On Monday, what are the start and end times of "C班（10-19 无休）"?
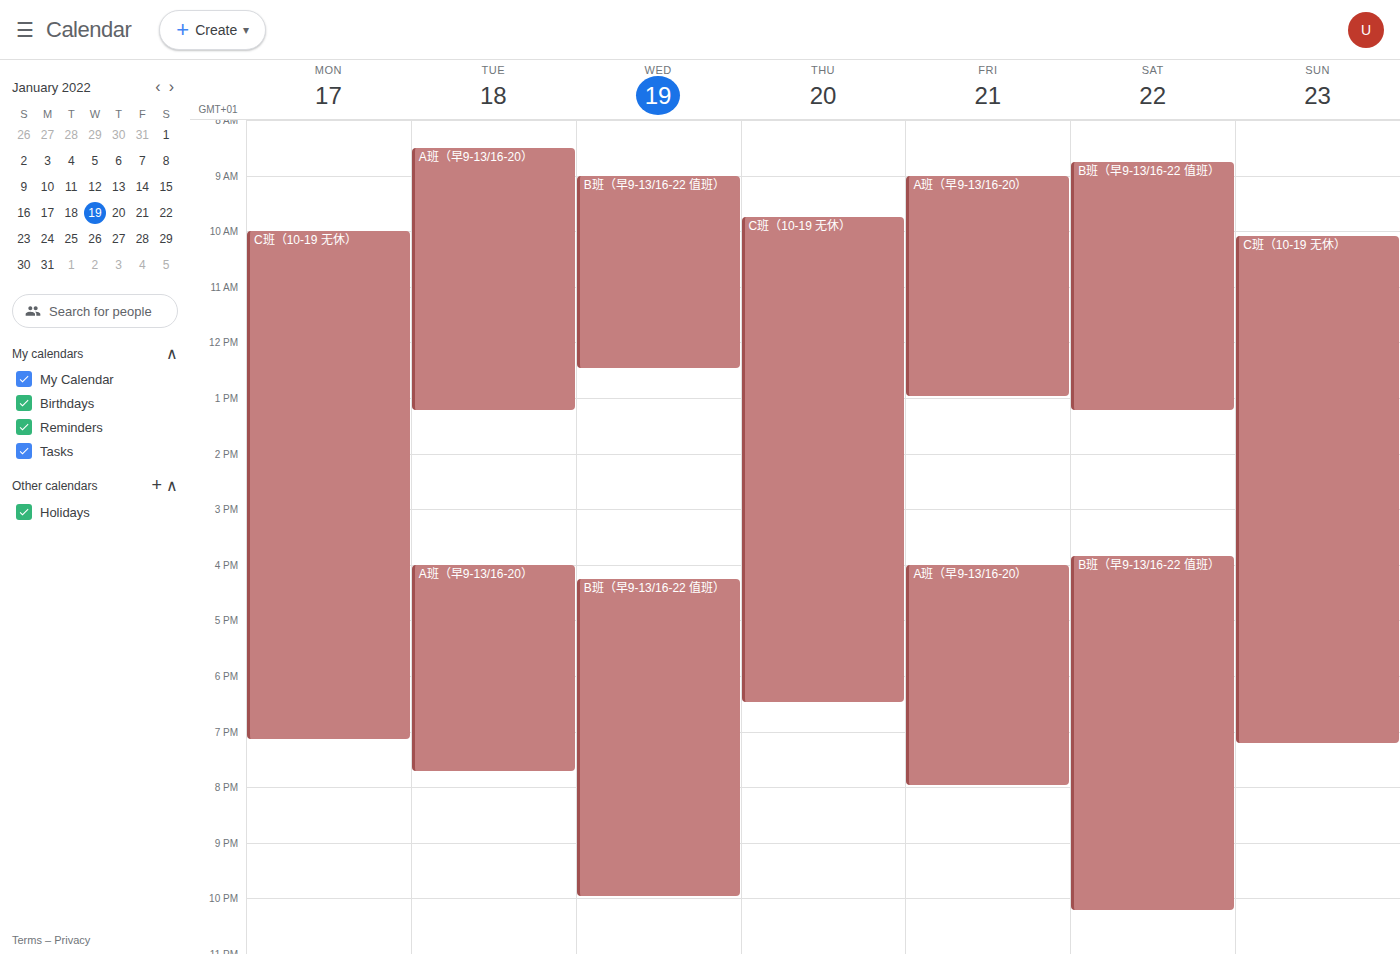
10:00 AM to 7:10 PM